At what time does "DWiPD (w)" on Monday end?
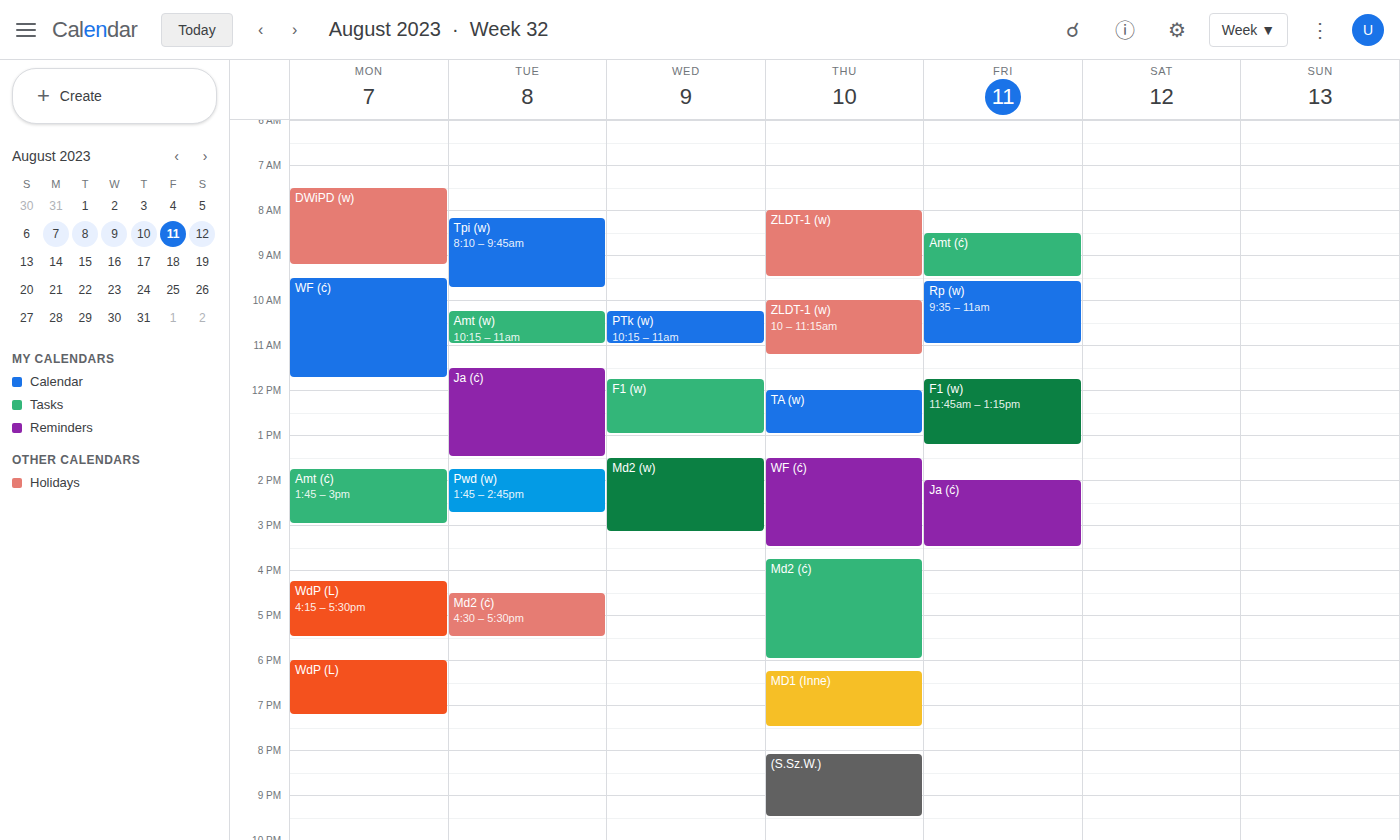
09:15